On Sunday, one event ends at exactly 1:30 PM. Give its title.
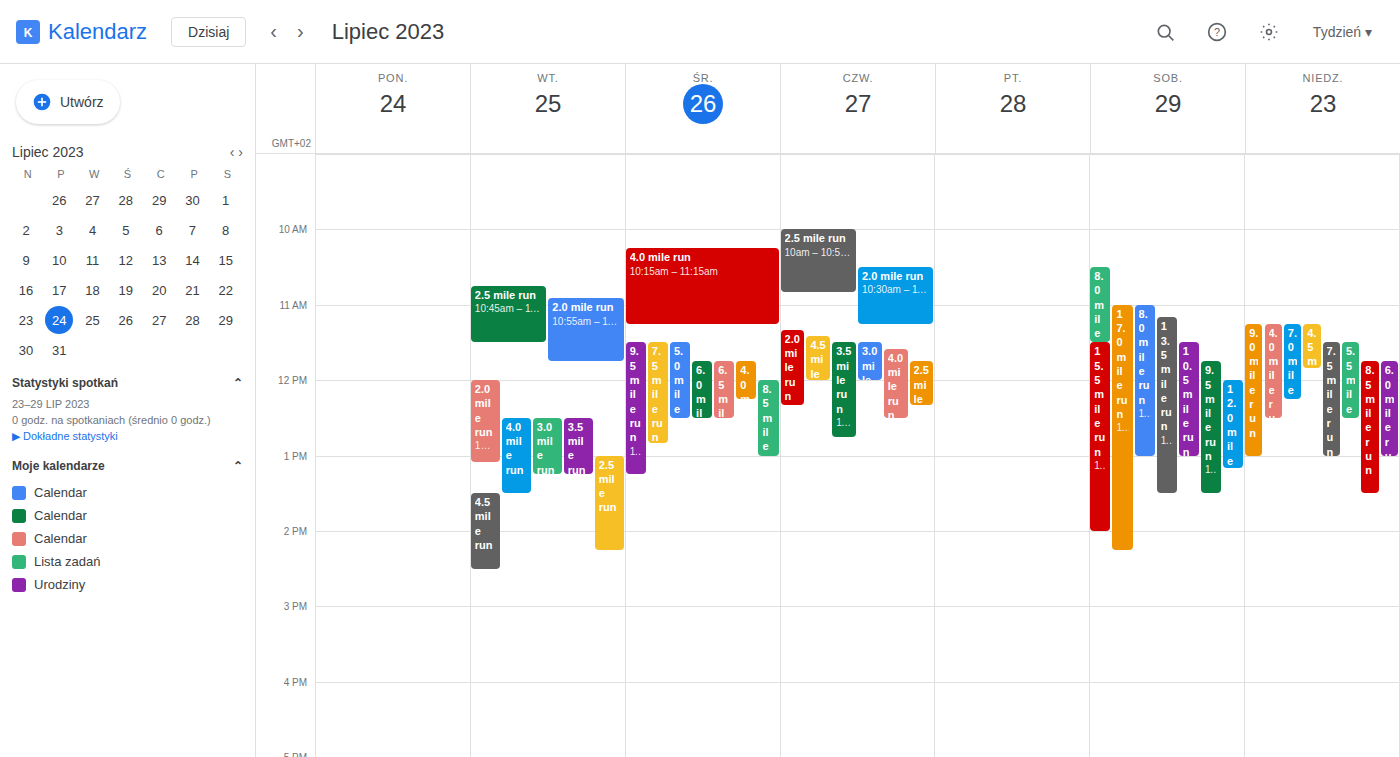
"8.5 mile run"